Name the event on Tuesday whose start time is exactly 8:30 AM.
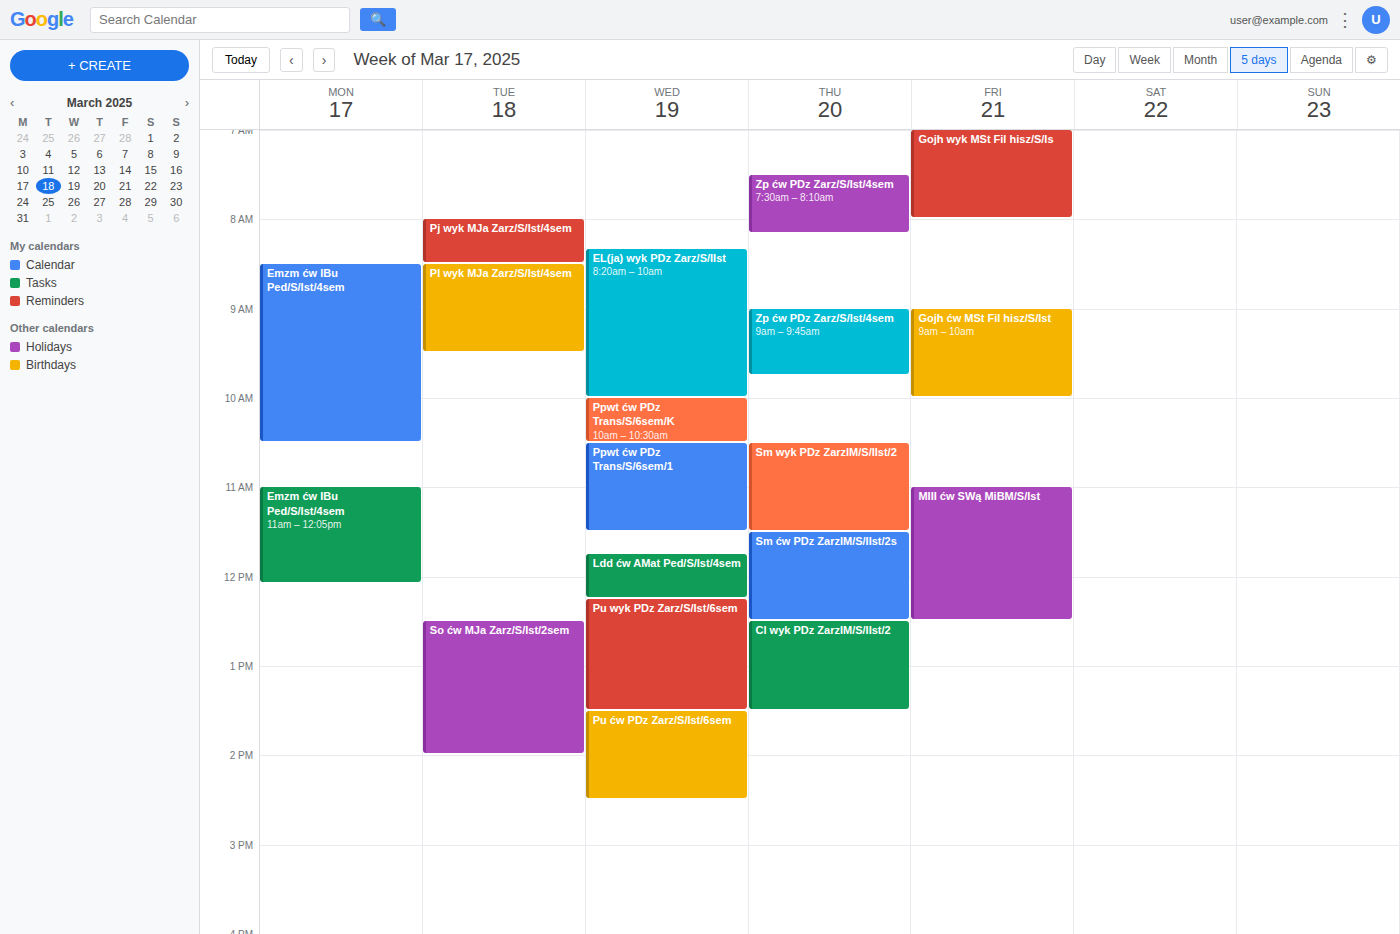
"Pl wyk MJa Zarz/S/Ist/4sem"